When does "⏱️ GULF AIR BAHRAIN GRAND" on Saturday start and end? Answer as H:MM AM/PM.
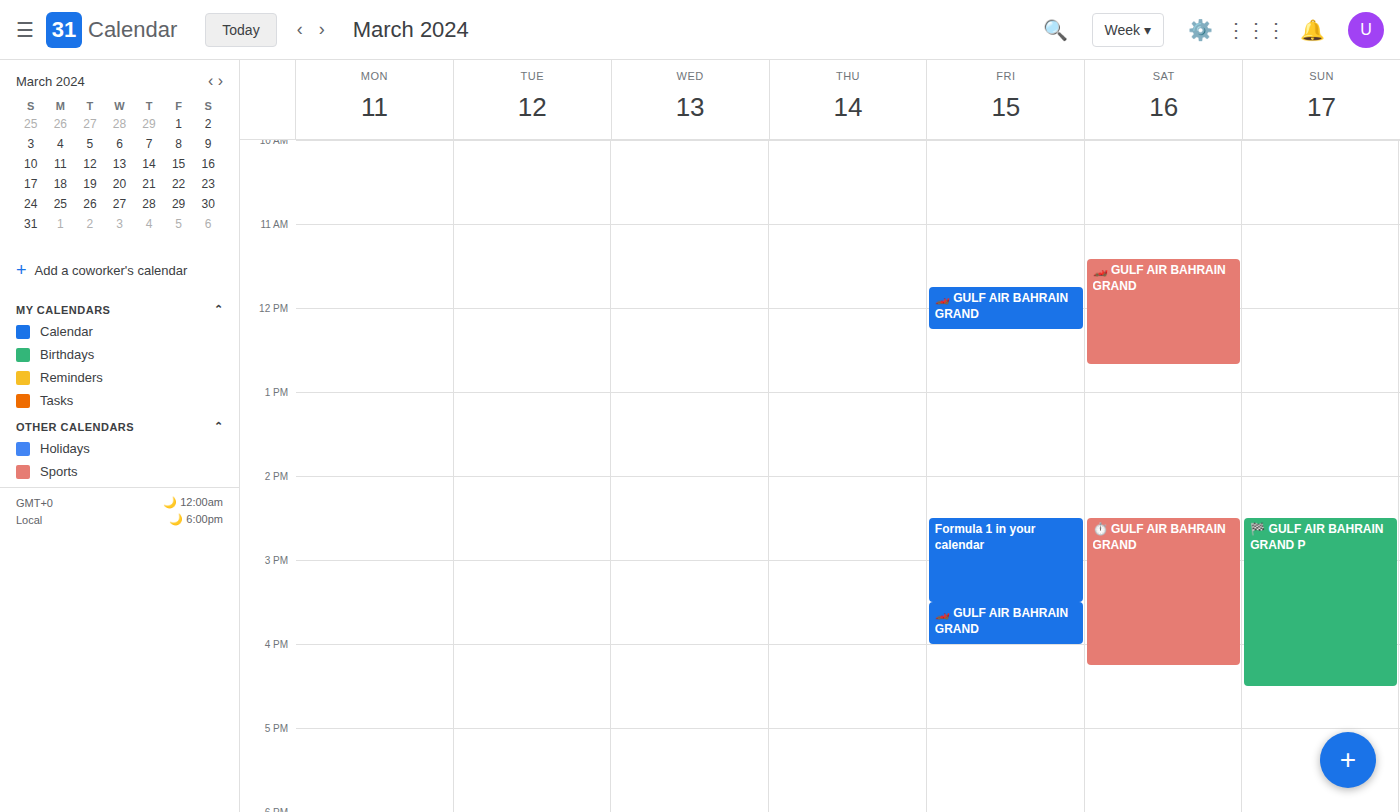
2:30 PM to 4:15 PM